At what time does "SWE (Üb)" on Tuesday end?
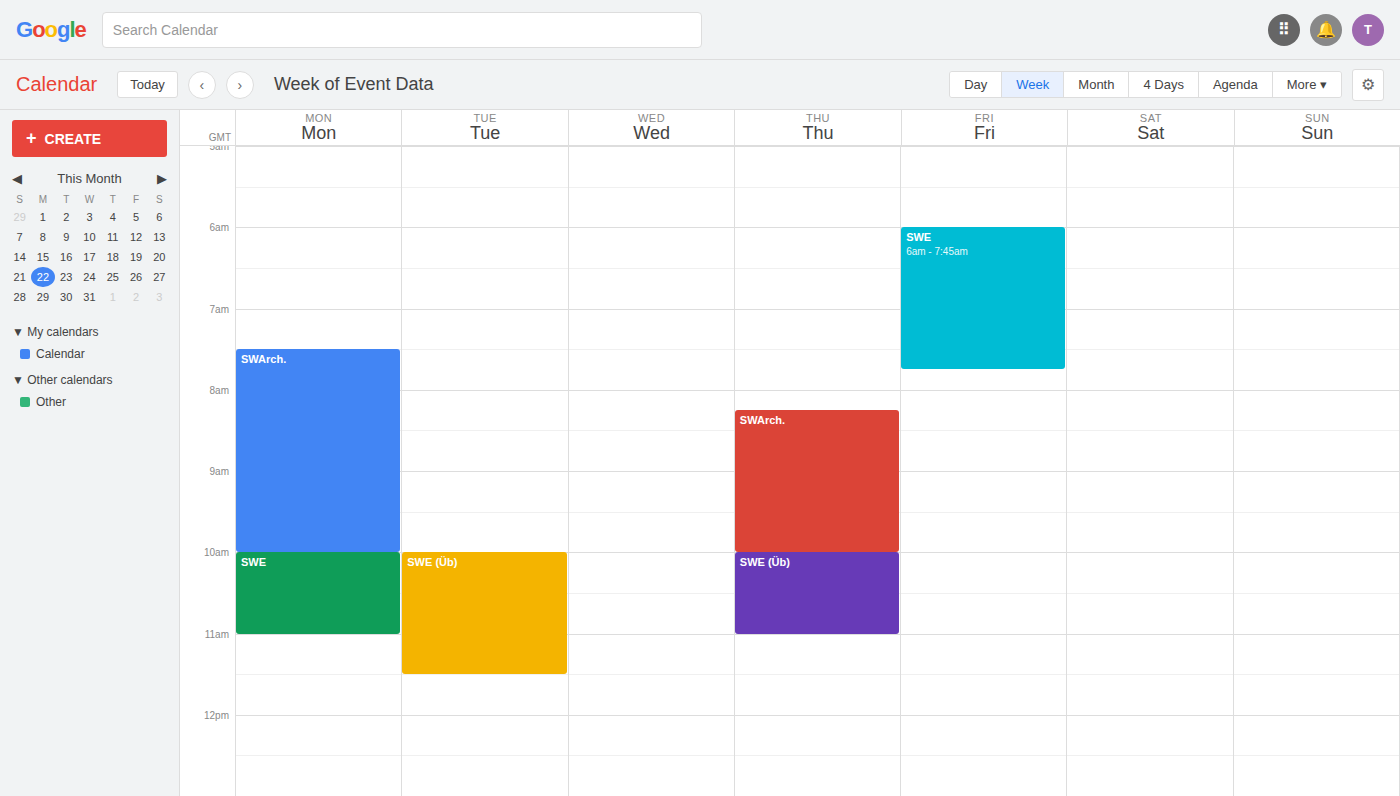
11:30